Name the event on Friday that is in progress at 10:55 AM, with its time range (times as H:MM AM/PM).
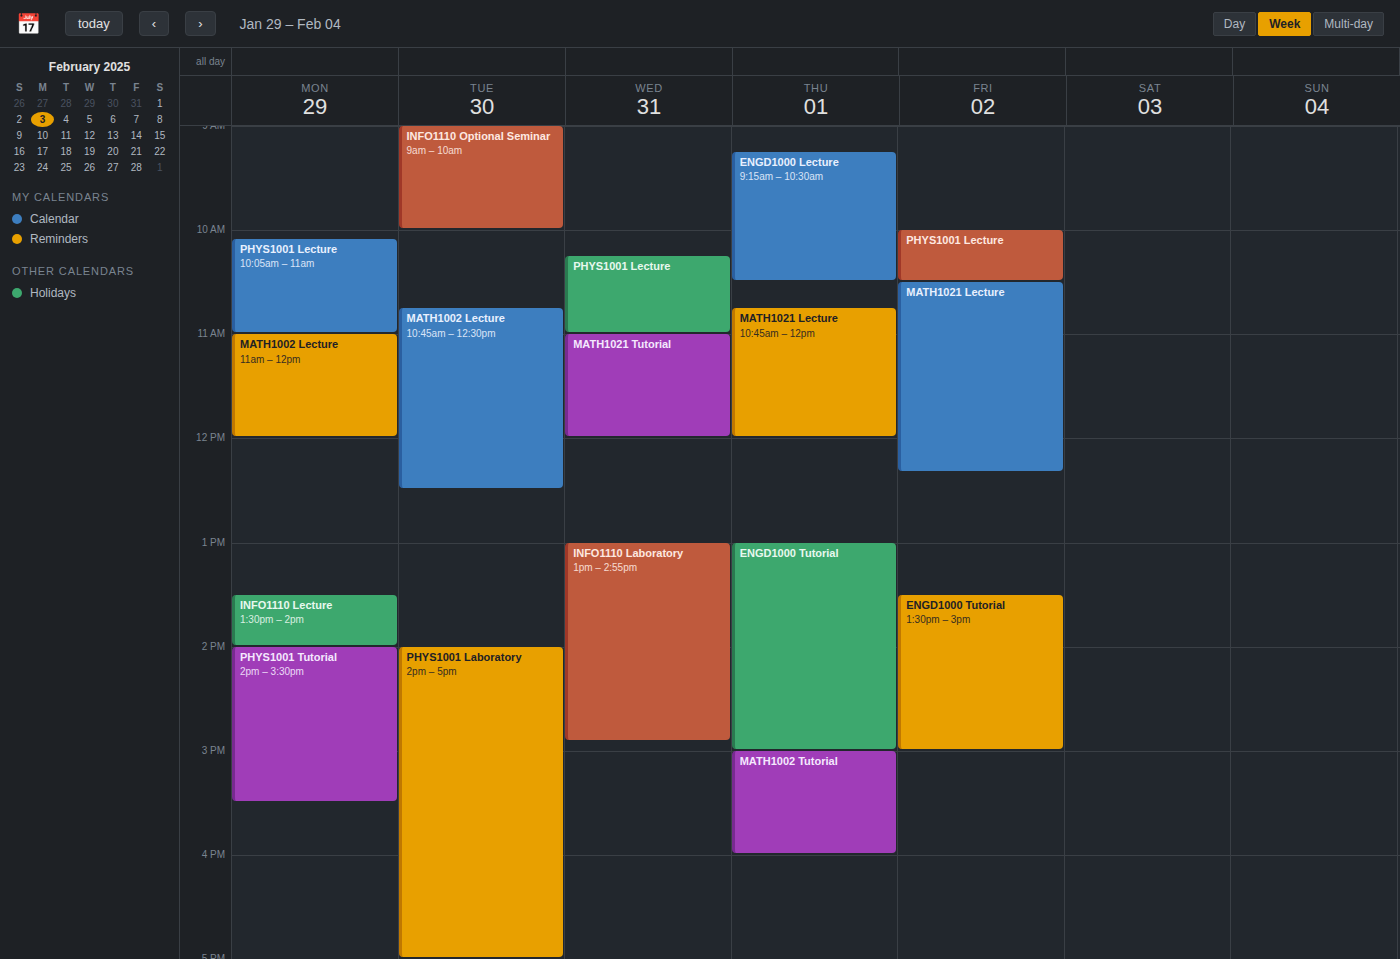
"MATH1021 Lecture", 10:30 AM to 12:20 PM